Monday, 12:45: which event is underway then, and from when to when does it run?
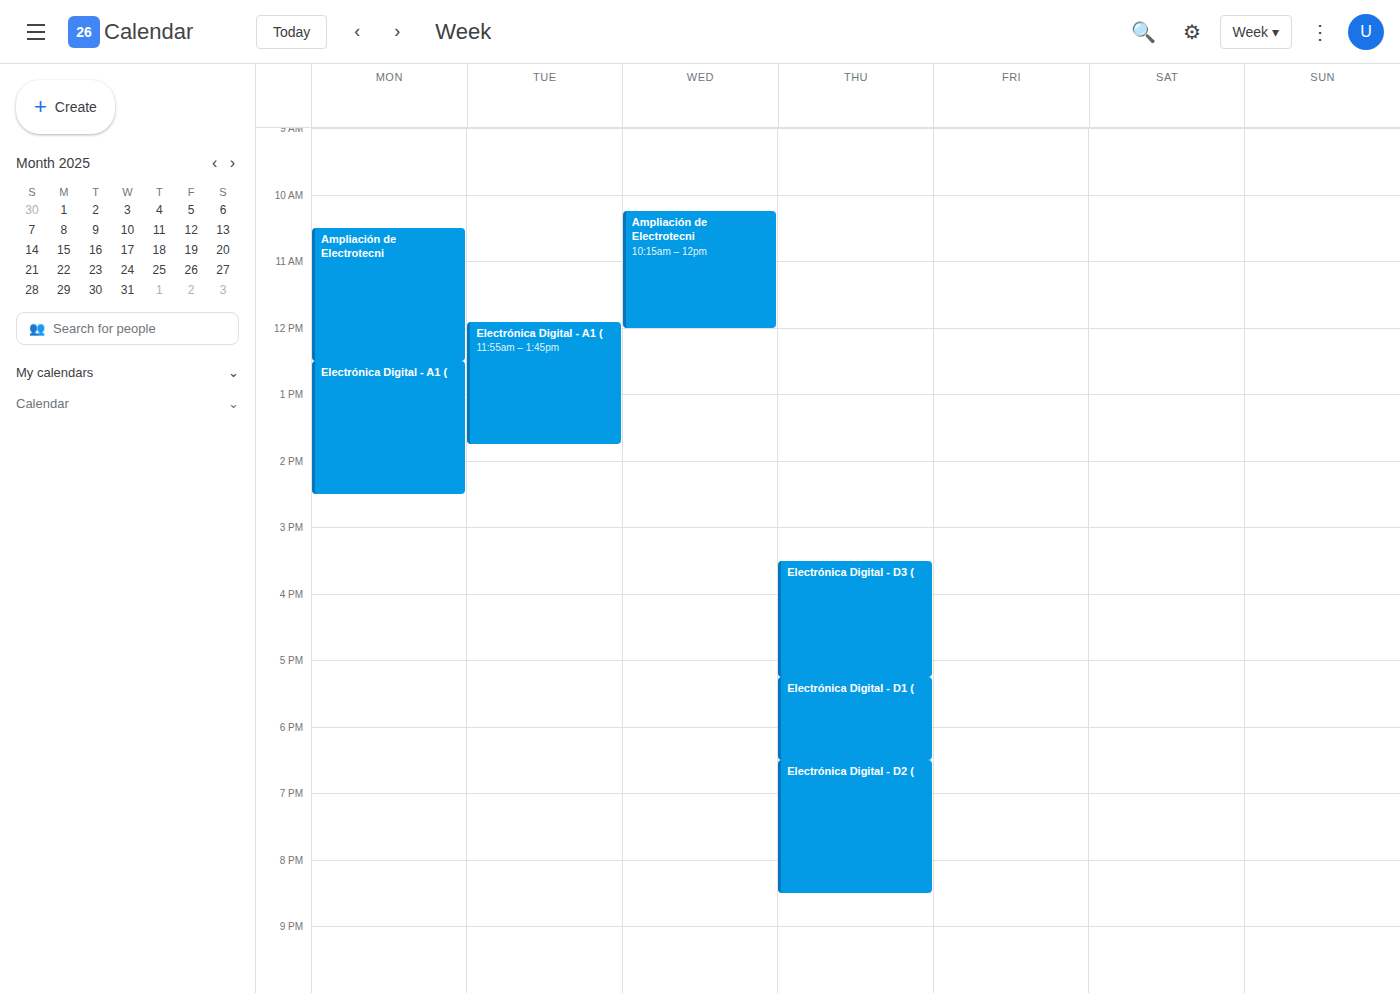
"Electrónica Digital - A1 (", 12:30 to 14:30